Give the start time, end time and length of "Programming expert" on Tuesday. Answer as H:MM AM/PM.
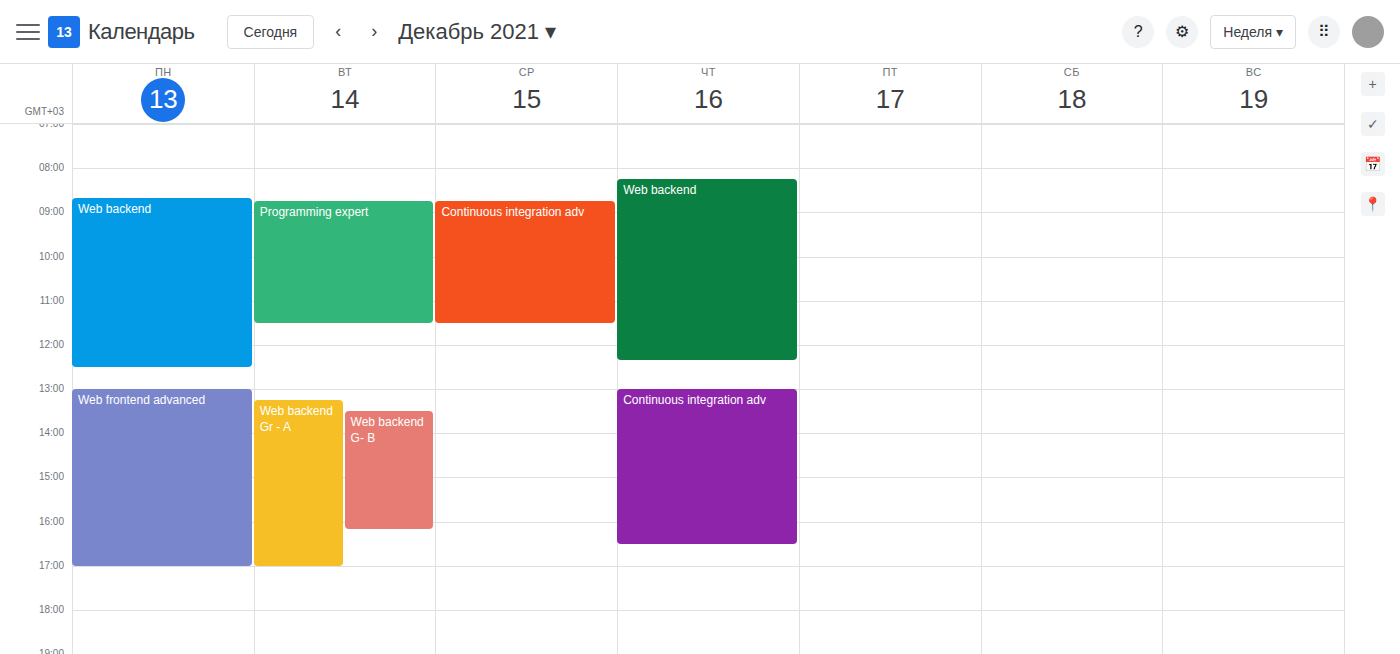
8:45 AM to 11:30 AM, 2 hours 45 minutes